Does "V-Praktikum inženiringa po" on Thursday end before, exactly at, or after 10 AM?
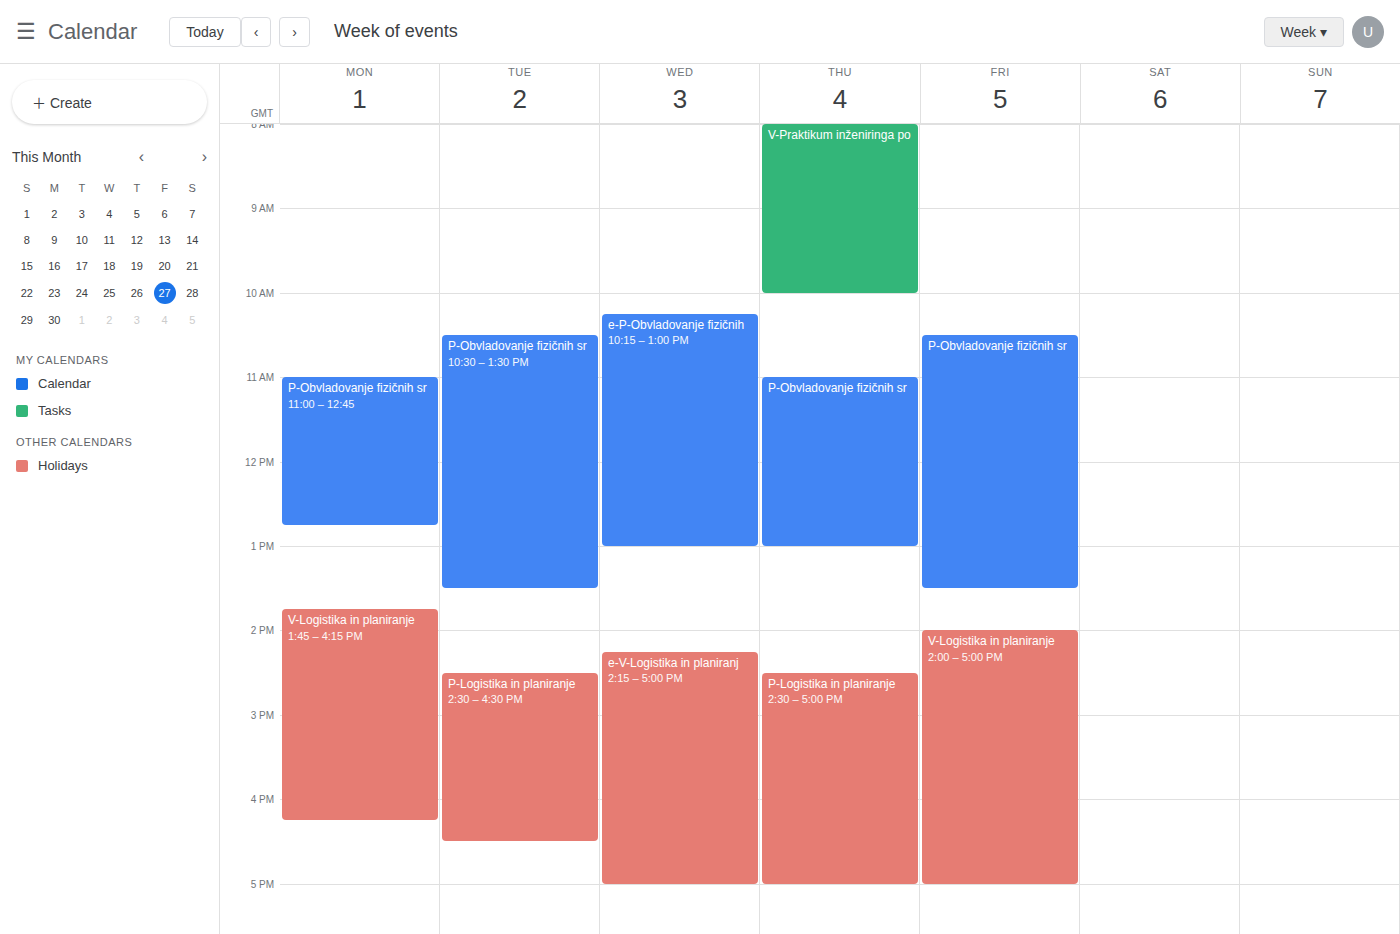
10:00 AM -- exactly at 10 AM, on the 10 AM line.